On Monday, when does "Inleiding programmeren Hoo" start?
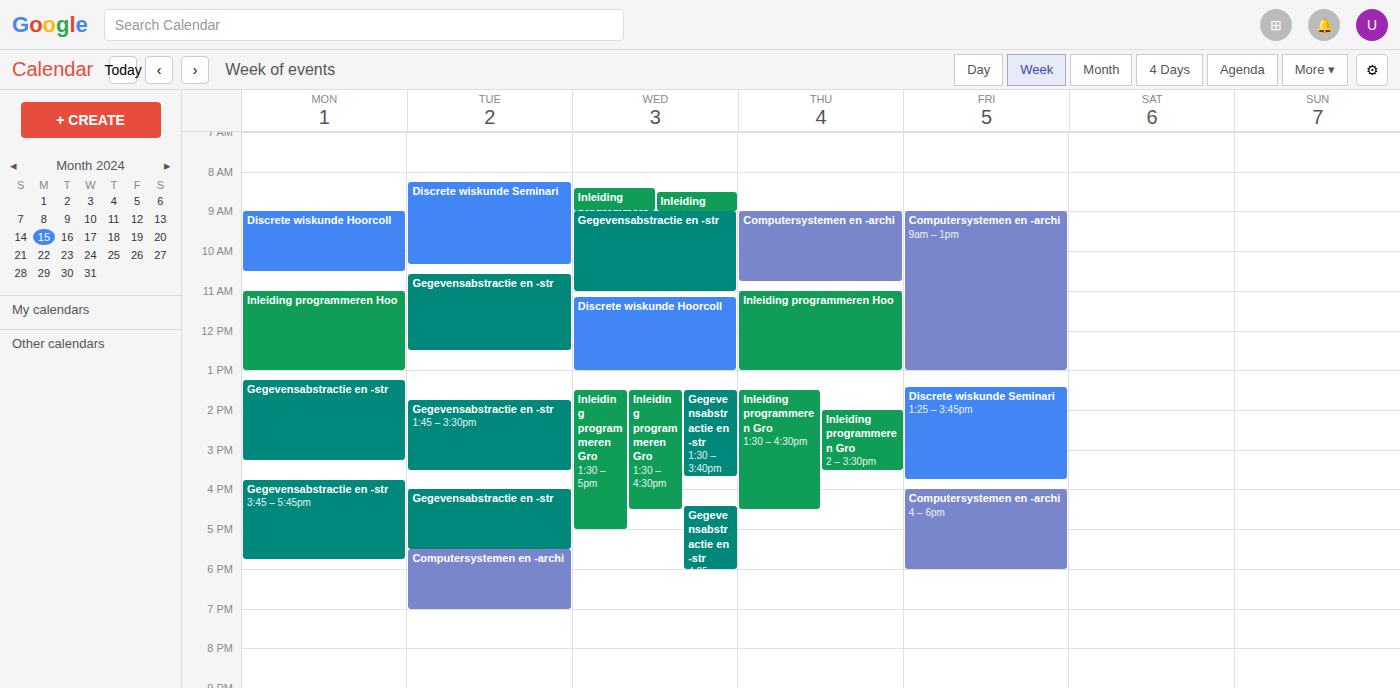
11:00 AM